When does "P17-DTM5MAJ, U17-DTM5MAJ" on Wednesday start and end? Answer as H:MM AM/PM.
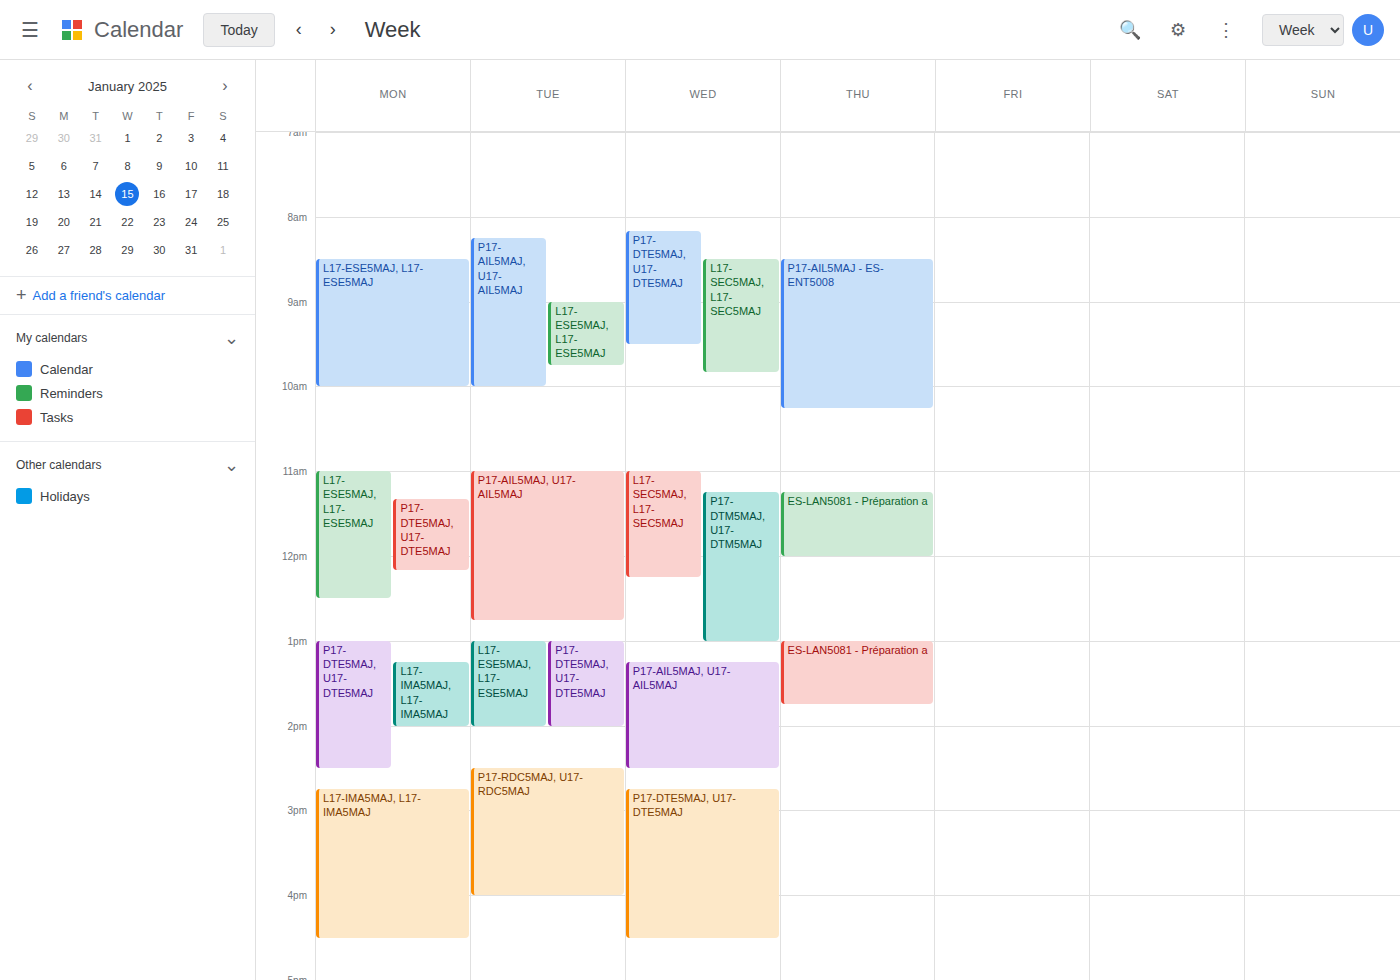
11:15 AM to 1:00 PM